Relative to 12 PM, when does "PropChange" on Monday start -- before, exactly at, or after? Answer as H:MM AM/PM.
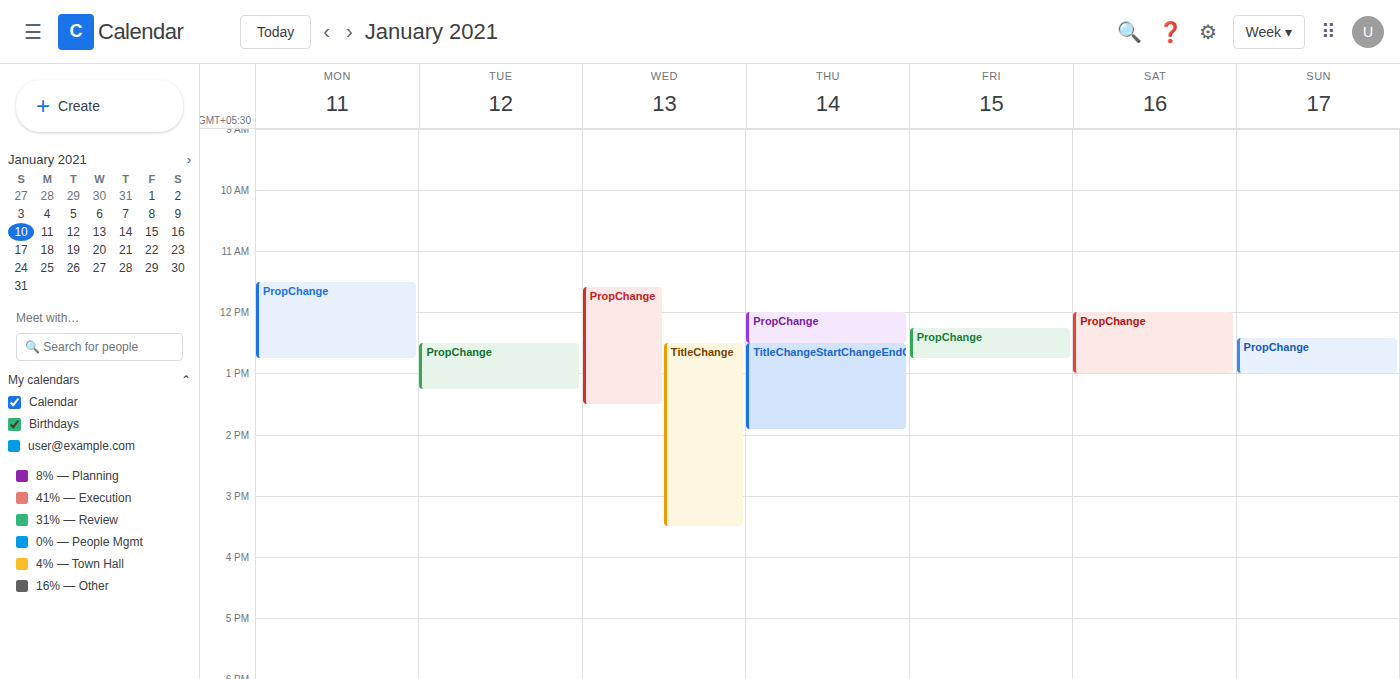
11:30 AM -- before 12 PM, 30 minutes above the 12 PM line.